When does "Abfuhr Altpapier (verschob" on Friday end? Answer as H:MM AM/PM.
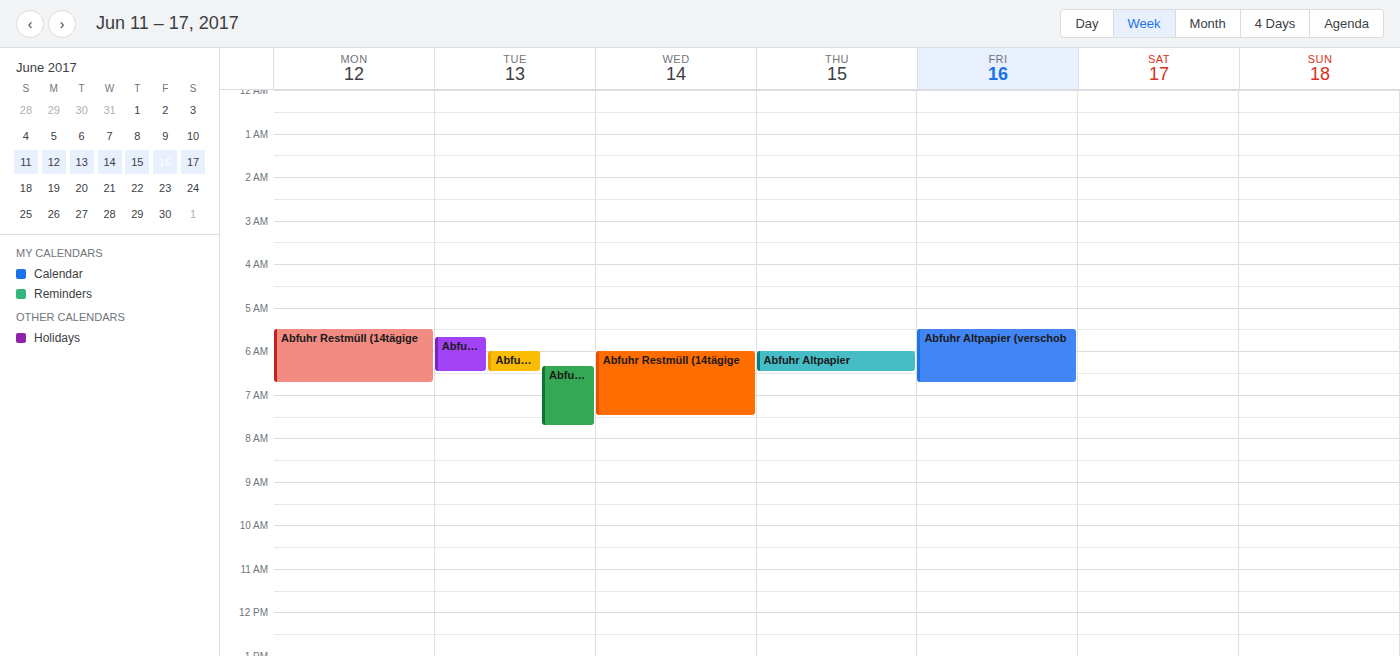
6:45 AM